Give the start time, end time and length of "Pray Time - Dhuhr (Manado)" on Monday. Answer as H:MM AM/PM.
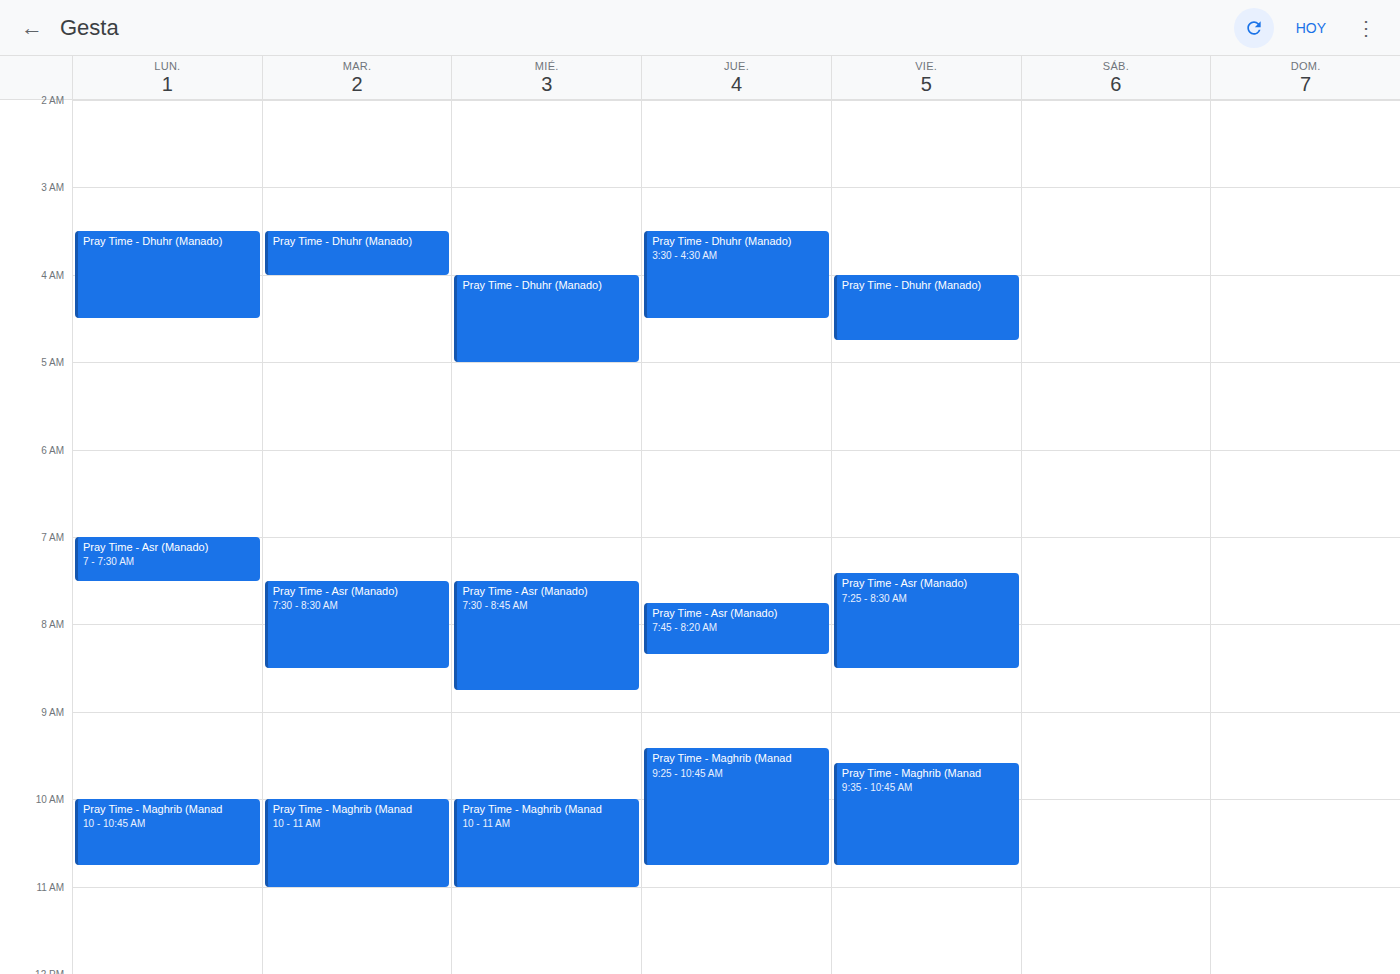
3:30 AM to 4:30 AM, 1 hour